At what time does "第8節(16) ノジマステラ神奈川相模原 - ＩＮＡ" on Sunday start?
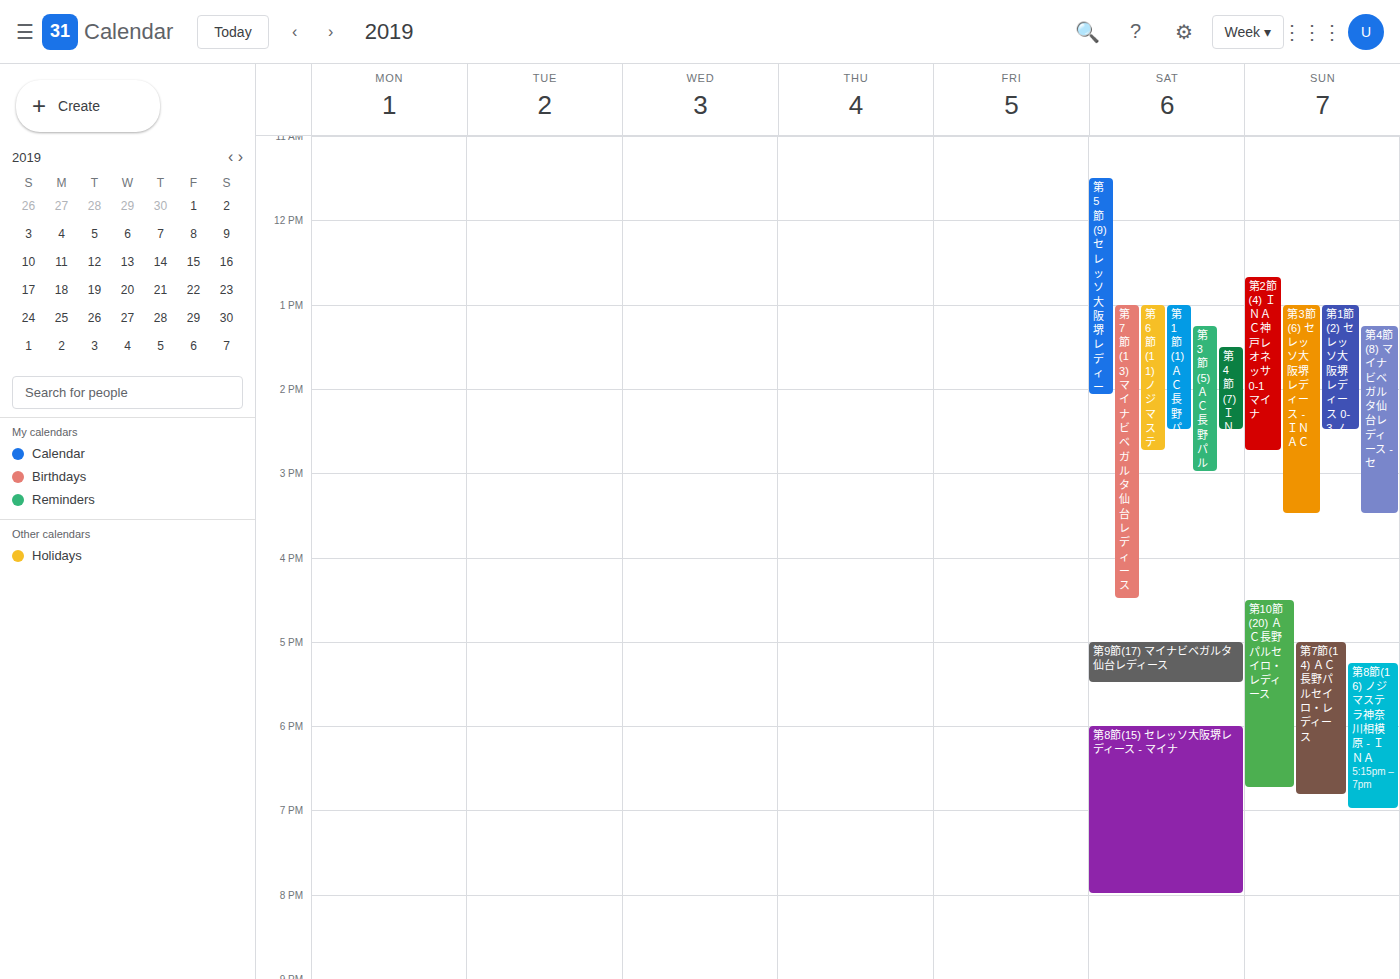
17:15